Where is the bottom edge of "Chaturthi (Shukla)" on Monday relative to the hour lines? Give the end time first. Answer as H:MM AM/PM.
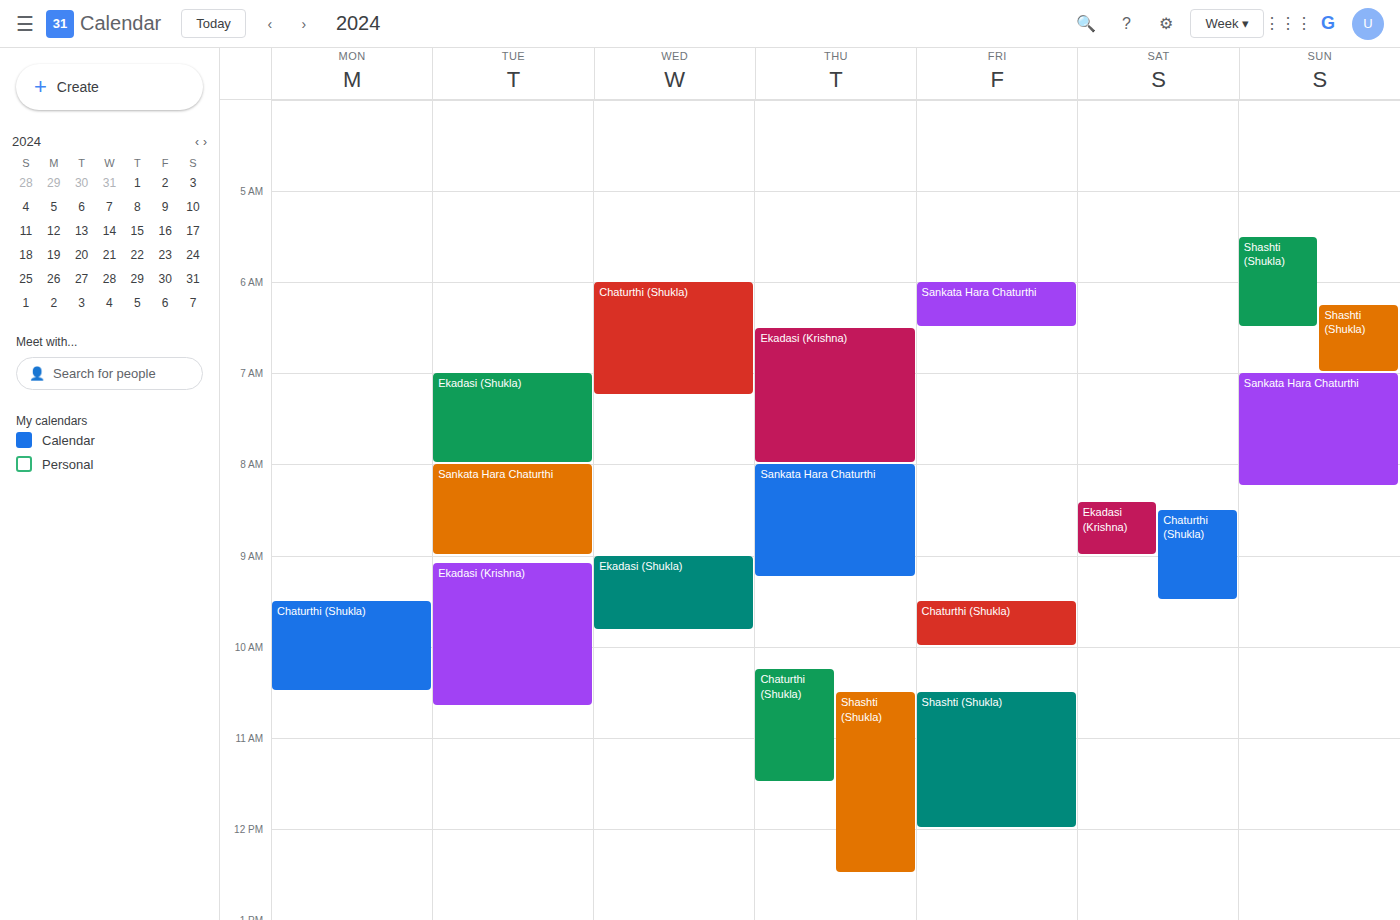
10:30 AM -- halfway between the 10 AM and 11 AM lines.